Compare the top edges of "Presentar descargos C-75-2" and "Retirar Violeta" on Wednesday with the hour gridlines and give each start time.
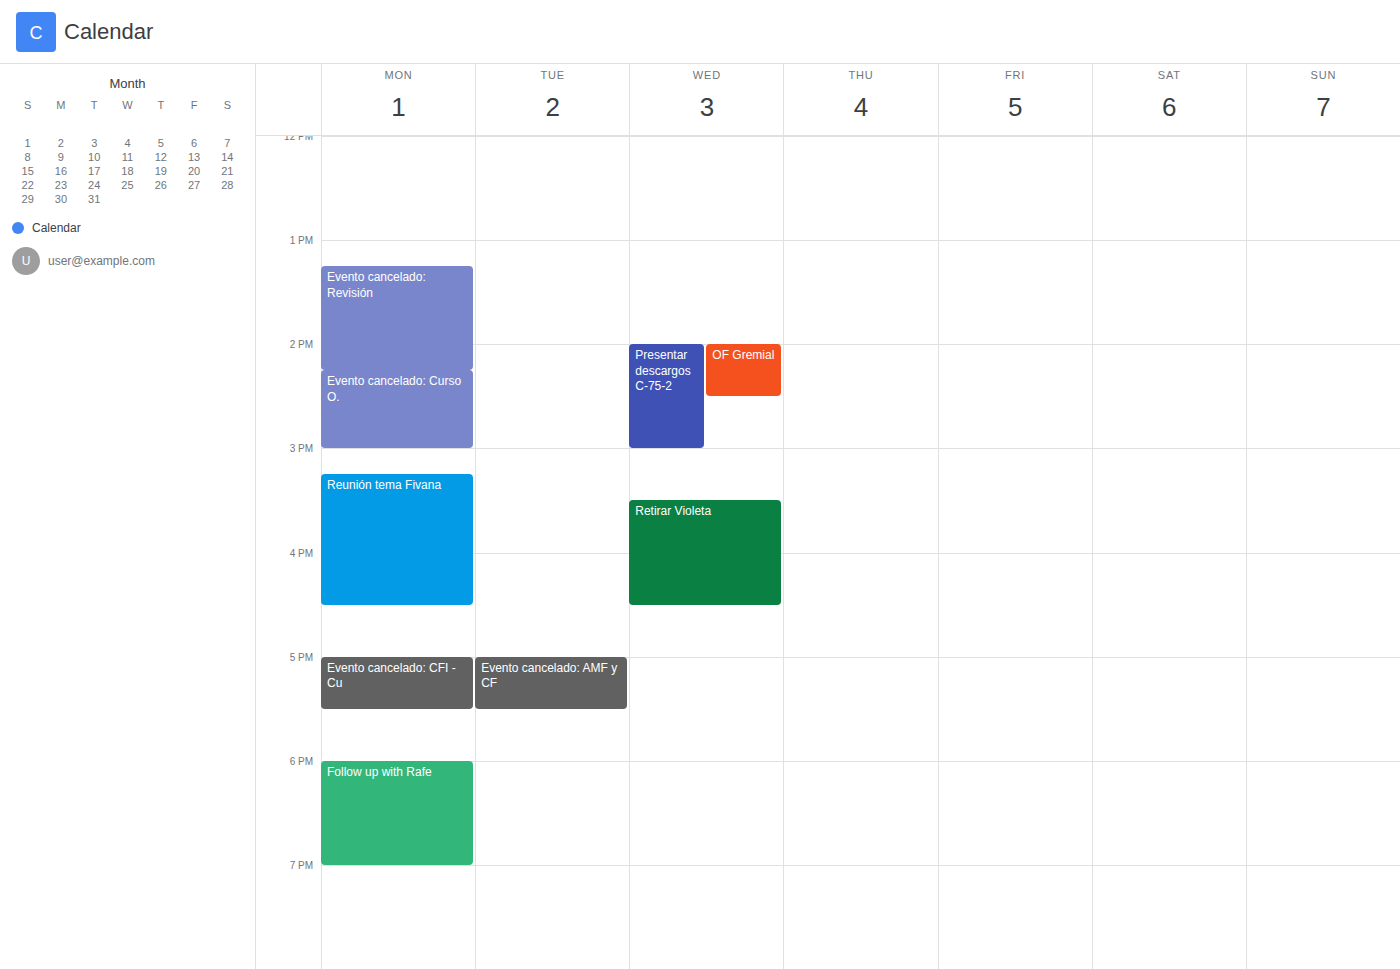
"Presentar descargos C-75-2": 2:00 PM, exactly on the 2 PM line. "Retirar Violeta": 3:30 PM, halfway between the 3 PM and 4 PM lines.